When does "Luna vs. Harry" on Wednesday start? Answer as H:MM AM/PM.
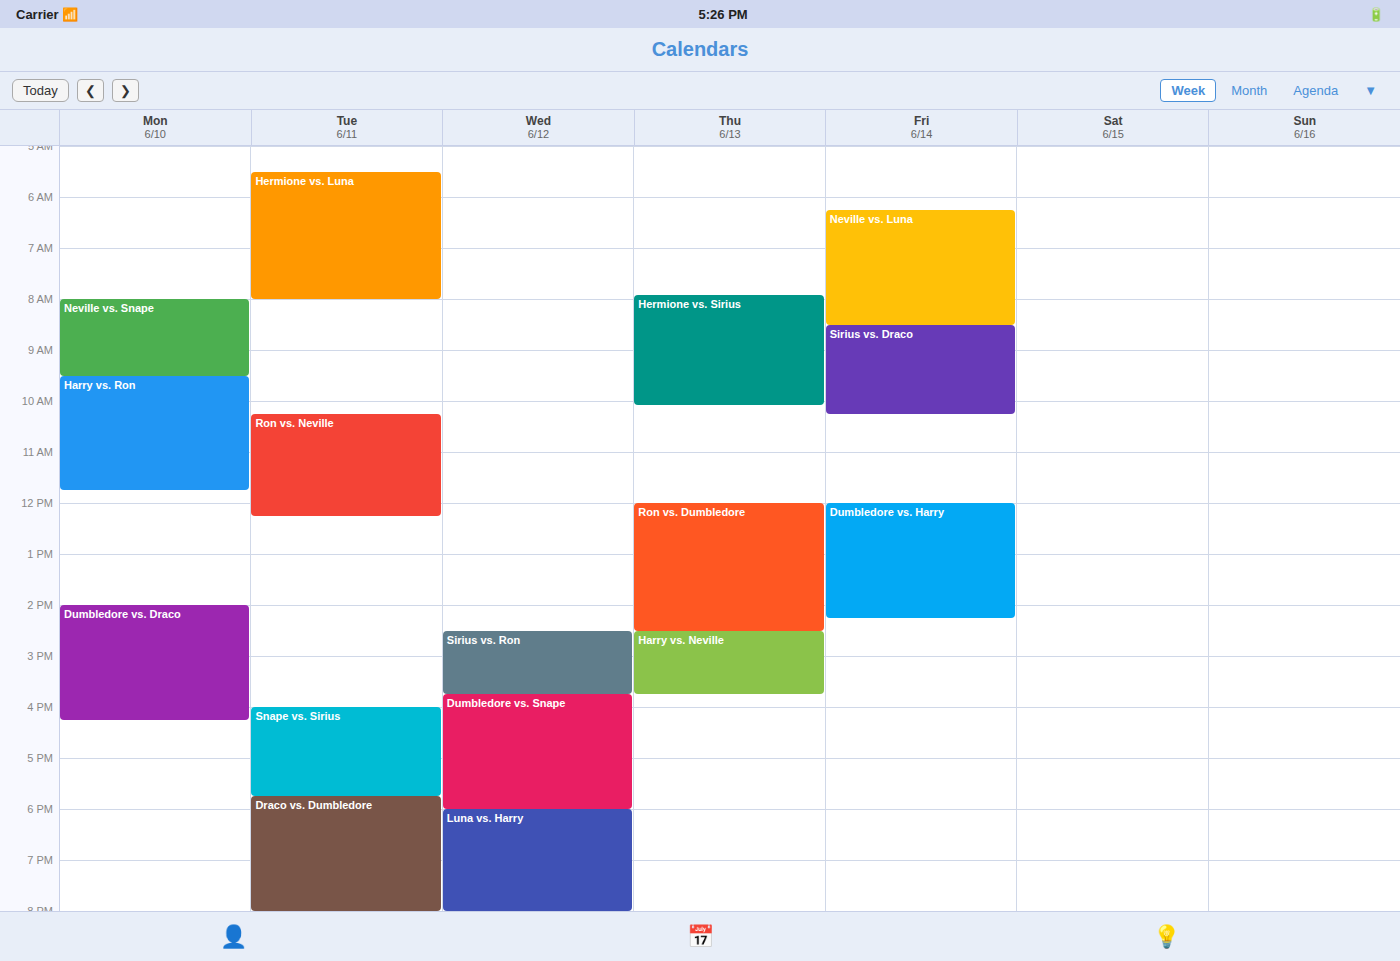
6:00 PM